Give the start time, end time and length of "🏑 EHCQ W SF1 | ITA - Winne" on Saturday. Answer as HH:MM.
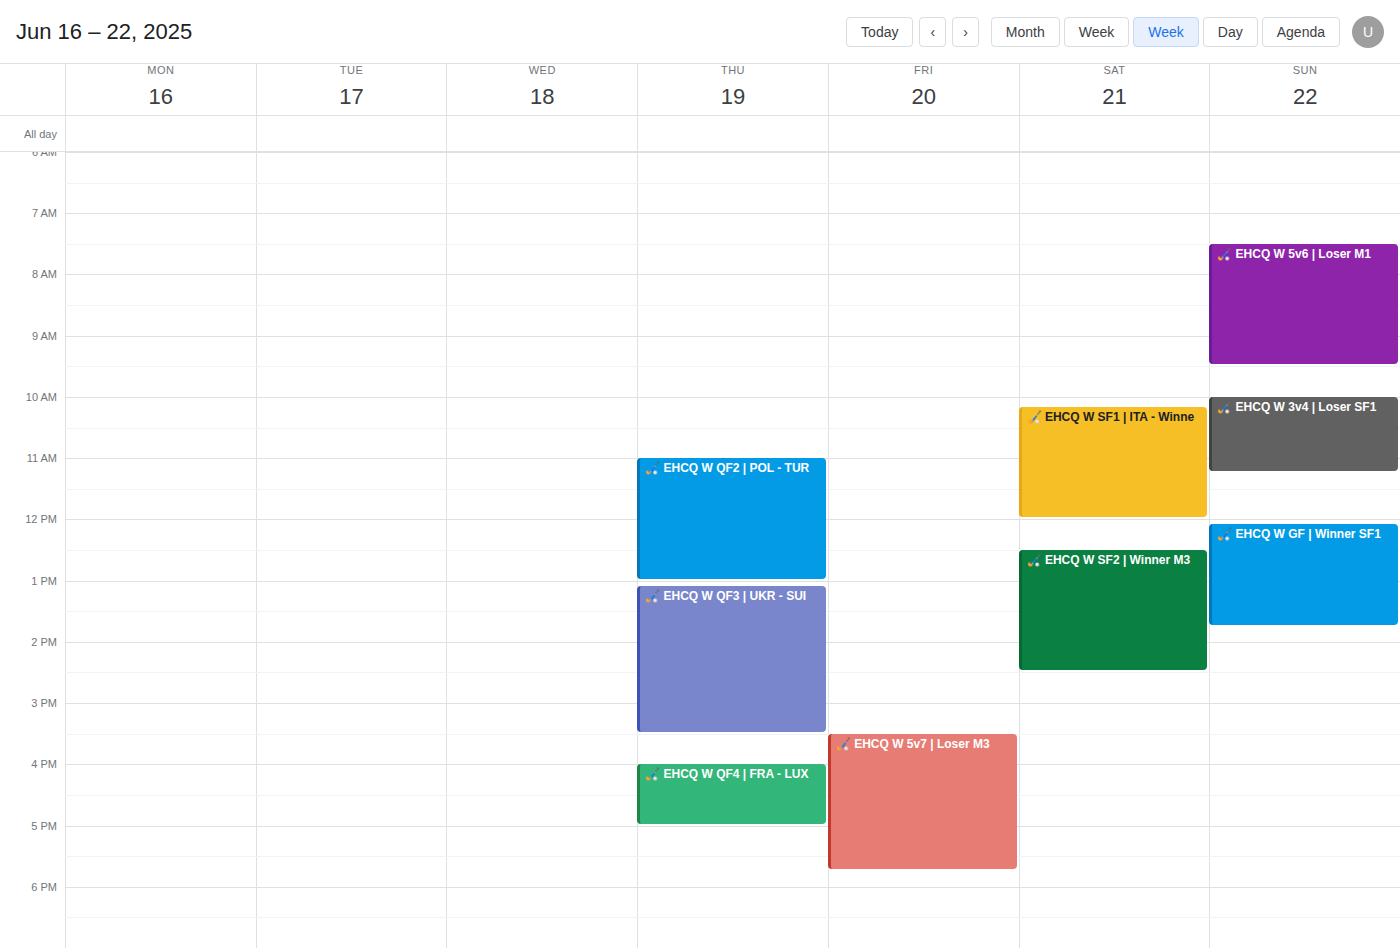
10:10 to 12:00, 1 hour 50 minutes